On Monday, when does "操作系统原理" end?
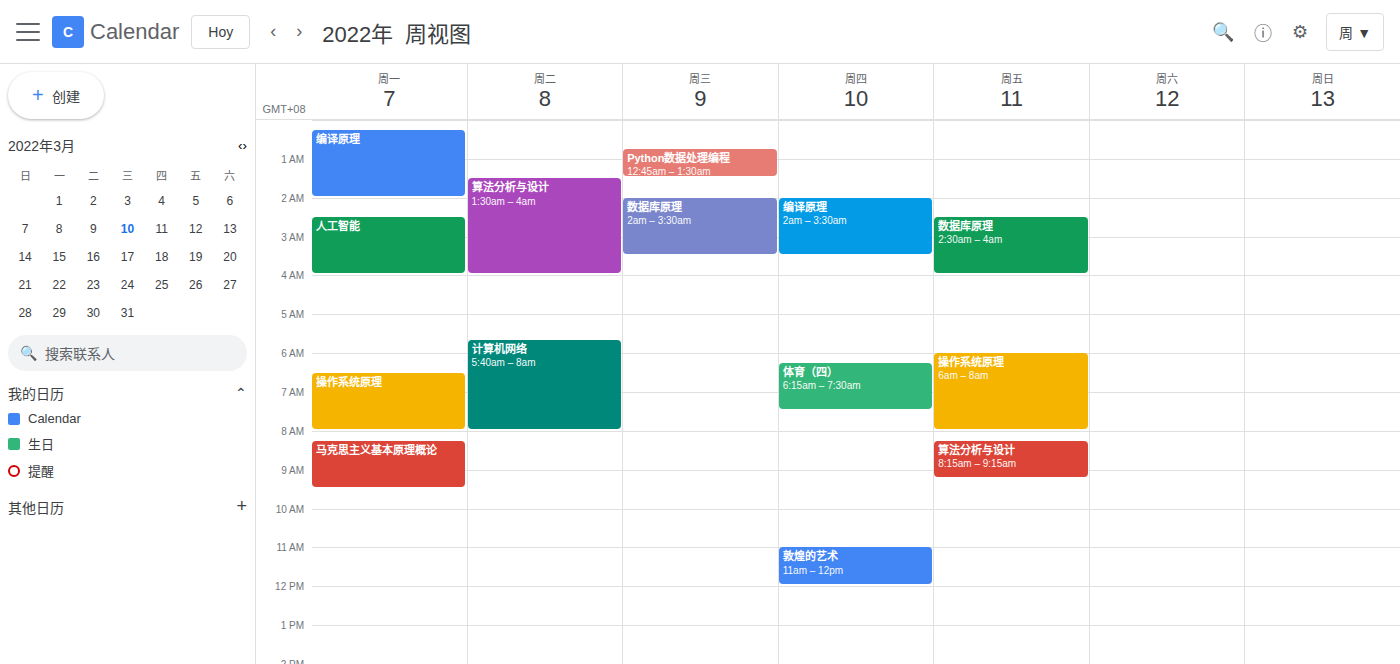
8:00 AM